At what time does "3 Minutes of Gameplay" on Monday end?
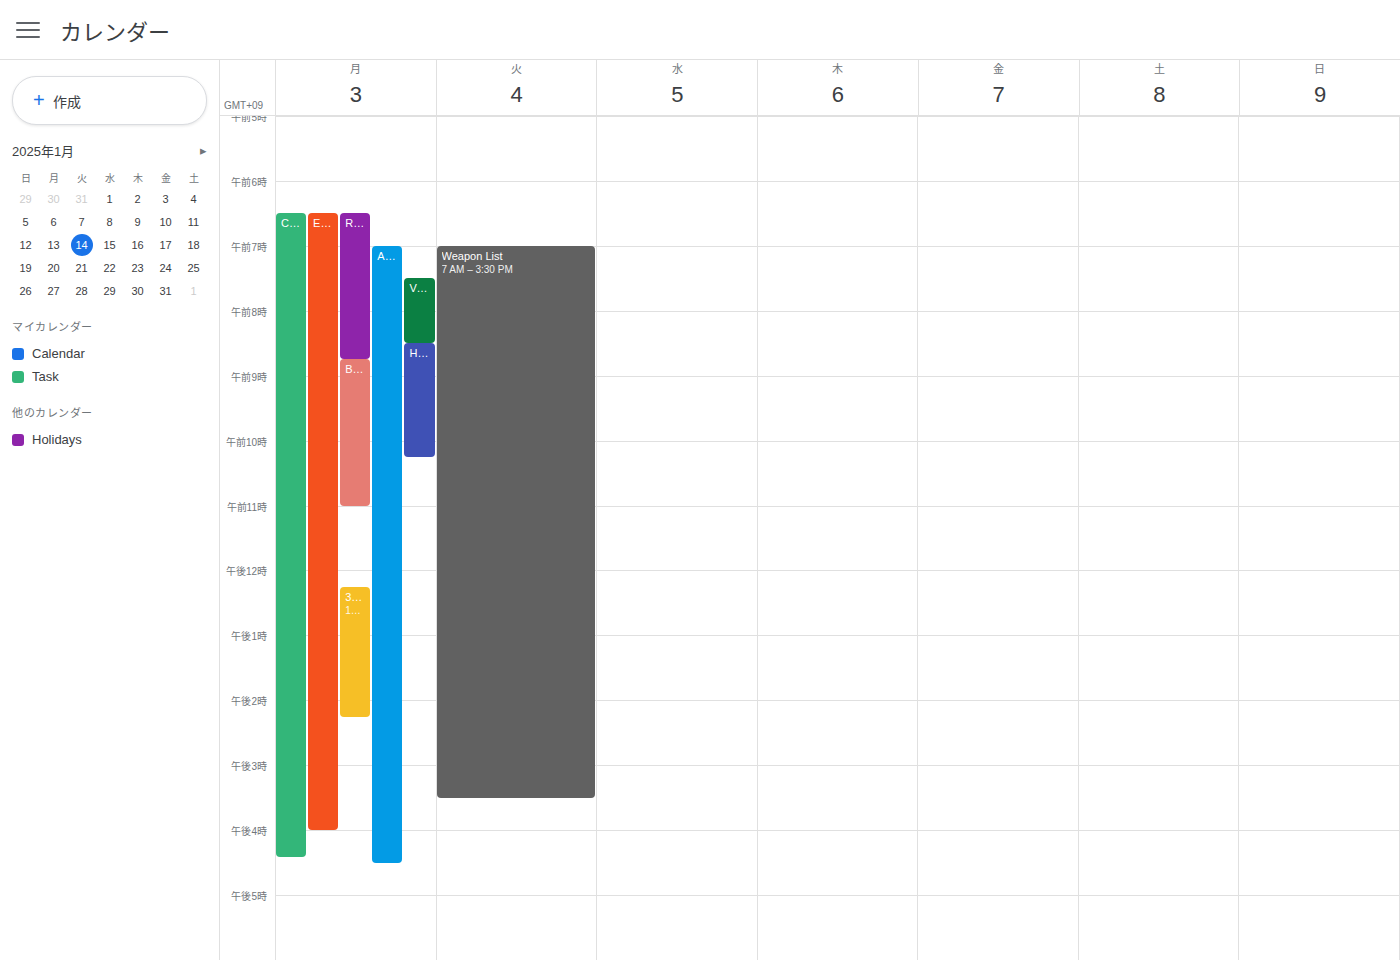
2:15 PM